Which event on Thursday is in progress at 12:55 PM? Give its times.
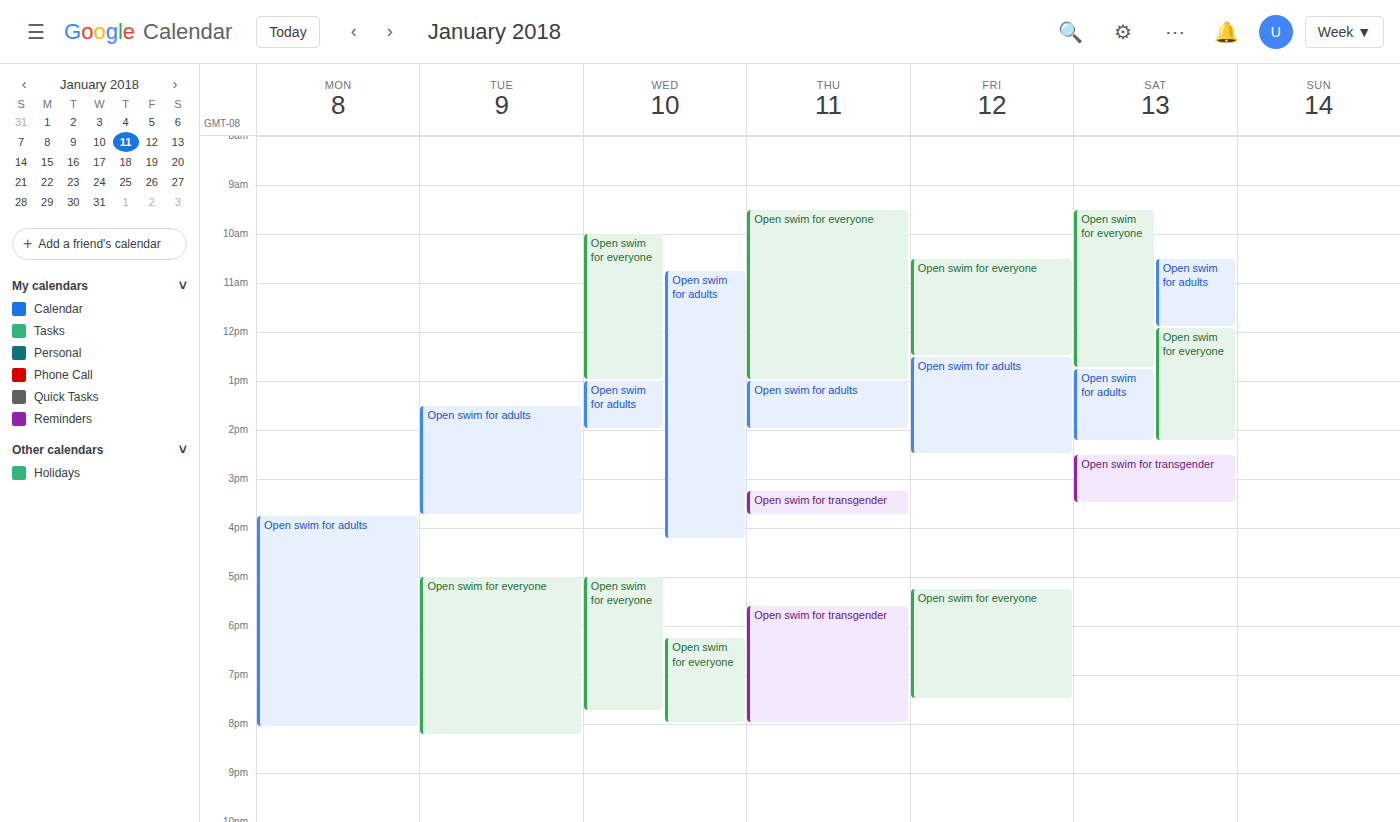
"Open swim for everyone", 9:30 AM to 1:00 PM